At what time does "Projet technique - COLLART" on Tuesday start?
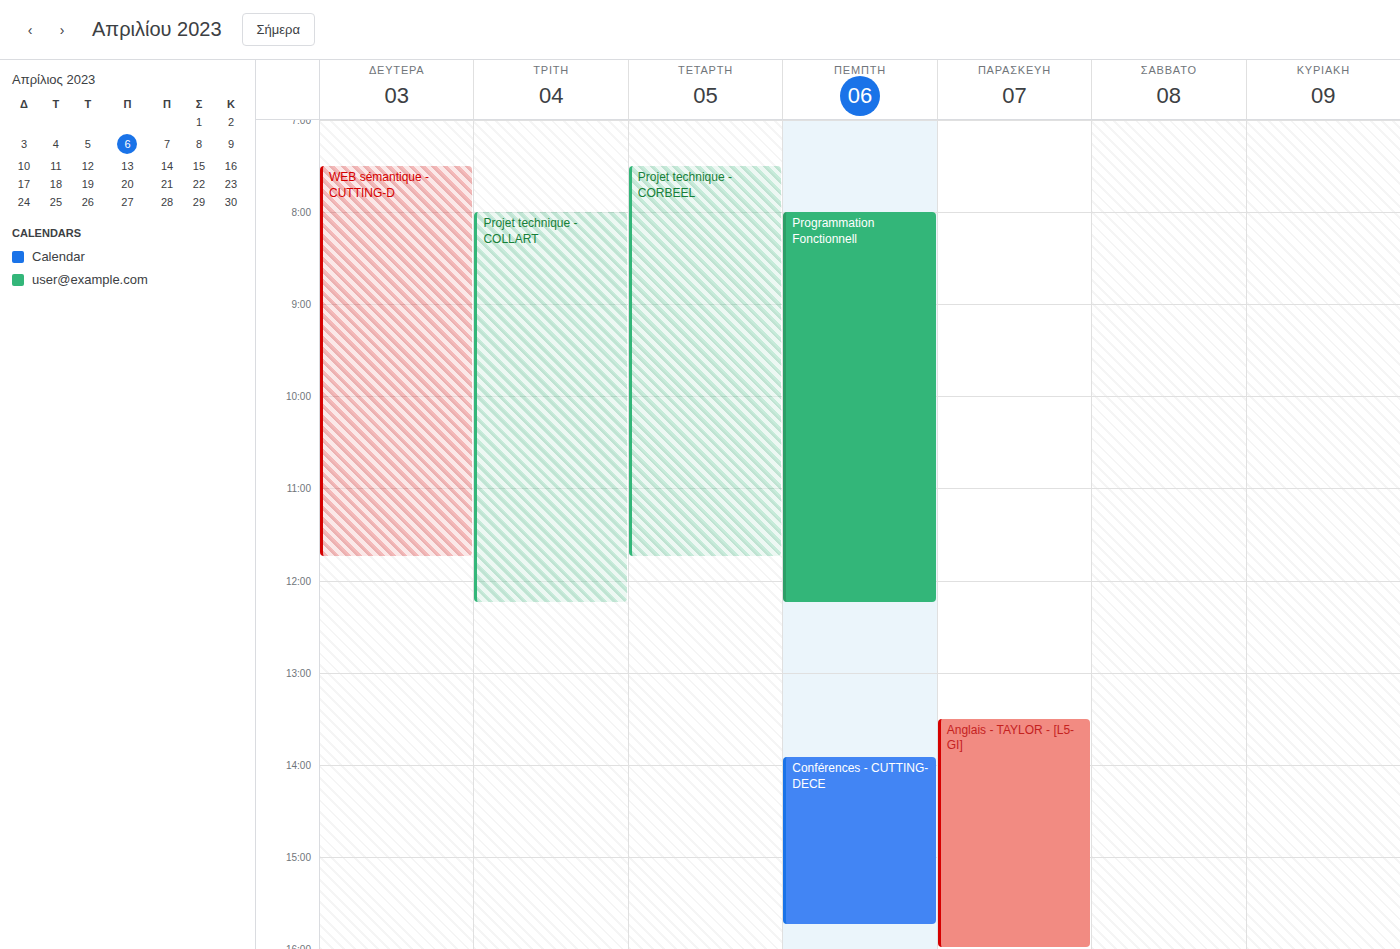
8:00 AM